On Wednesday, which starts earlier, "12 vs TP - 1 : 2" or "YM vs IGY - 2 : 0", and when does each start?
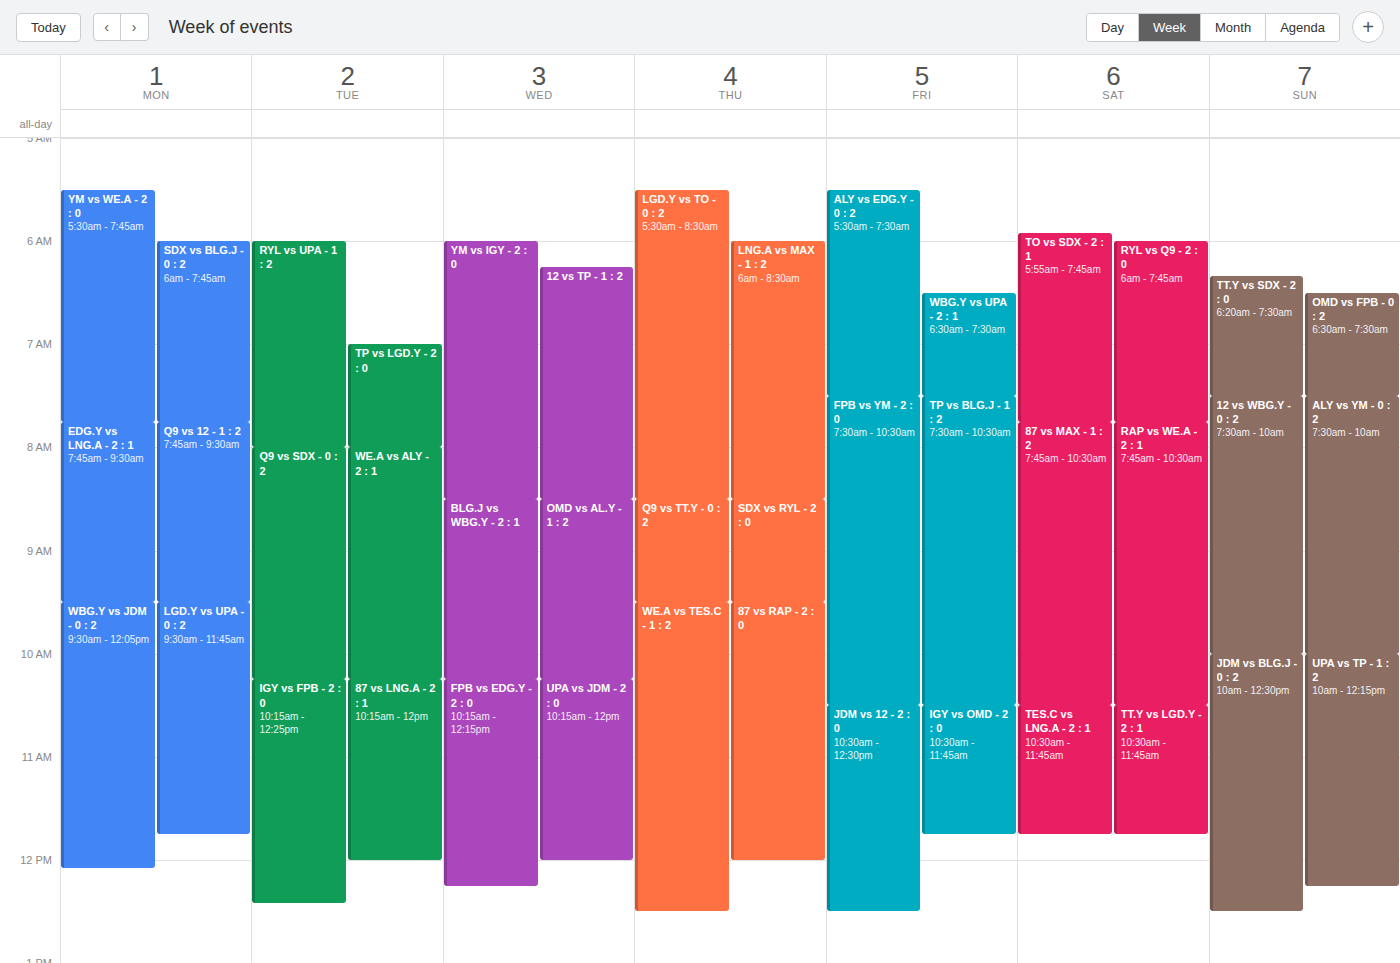
"YM vs IGY - 2 : 0" 6:00 AM; "12 vs TP - 1 : 2" 6:15 AM.